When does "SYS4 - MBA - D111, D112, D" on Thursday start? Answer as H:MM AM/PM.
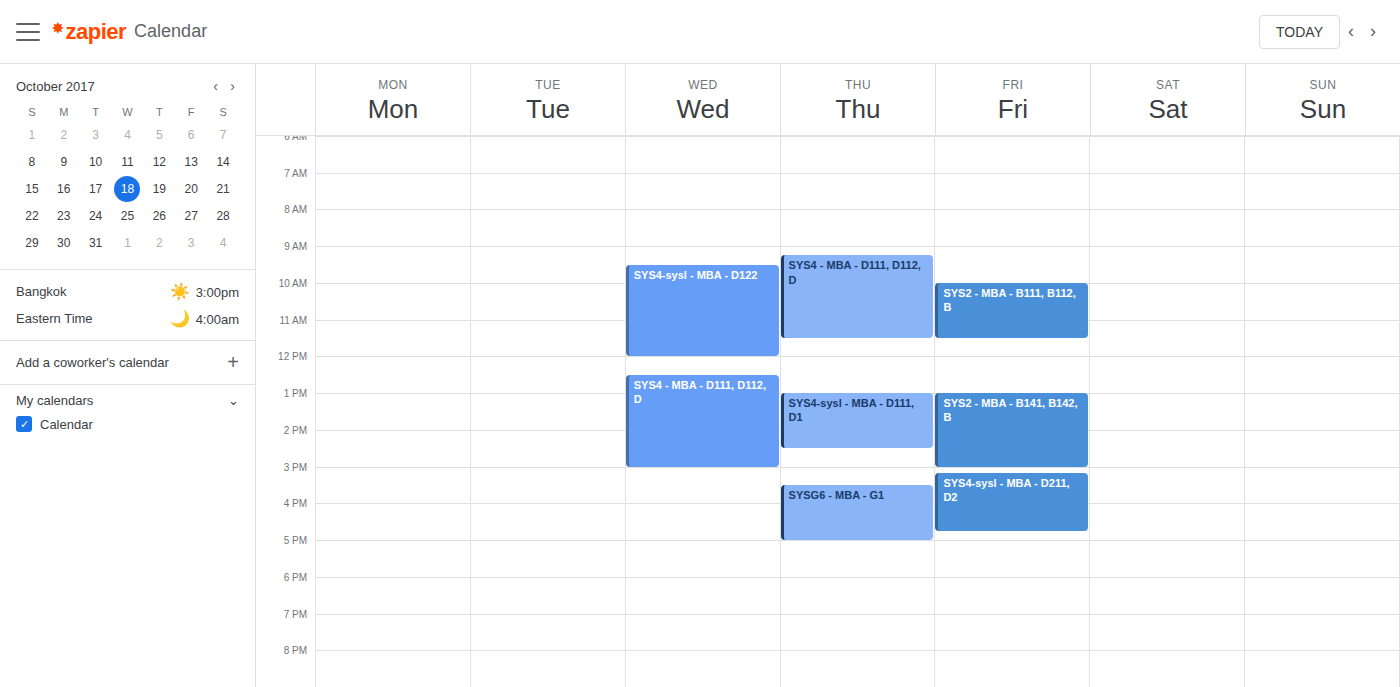
9:15 AM